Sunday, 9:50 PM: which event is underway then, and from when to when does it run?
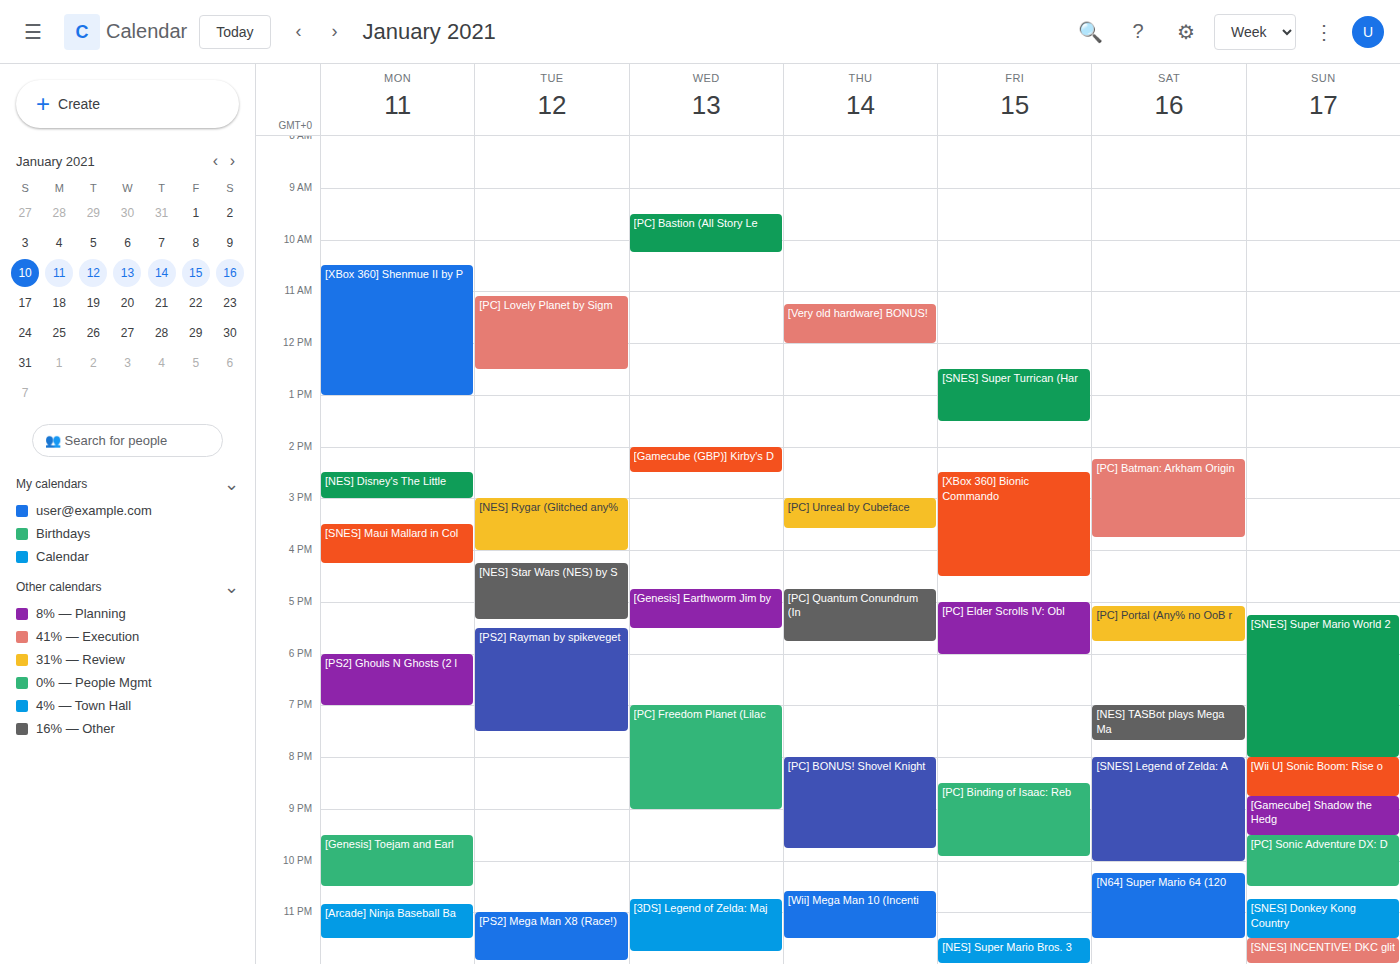
"[PC] Sonic Adventure DX: D", 9:30 PM to 10:30 PM